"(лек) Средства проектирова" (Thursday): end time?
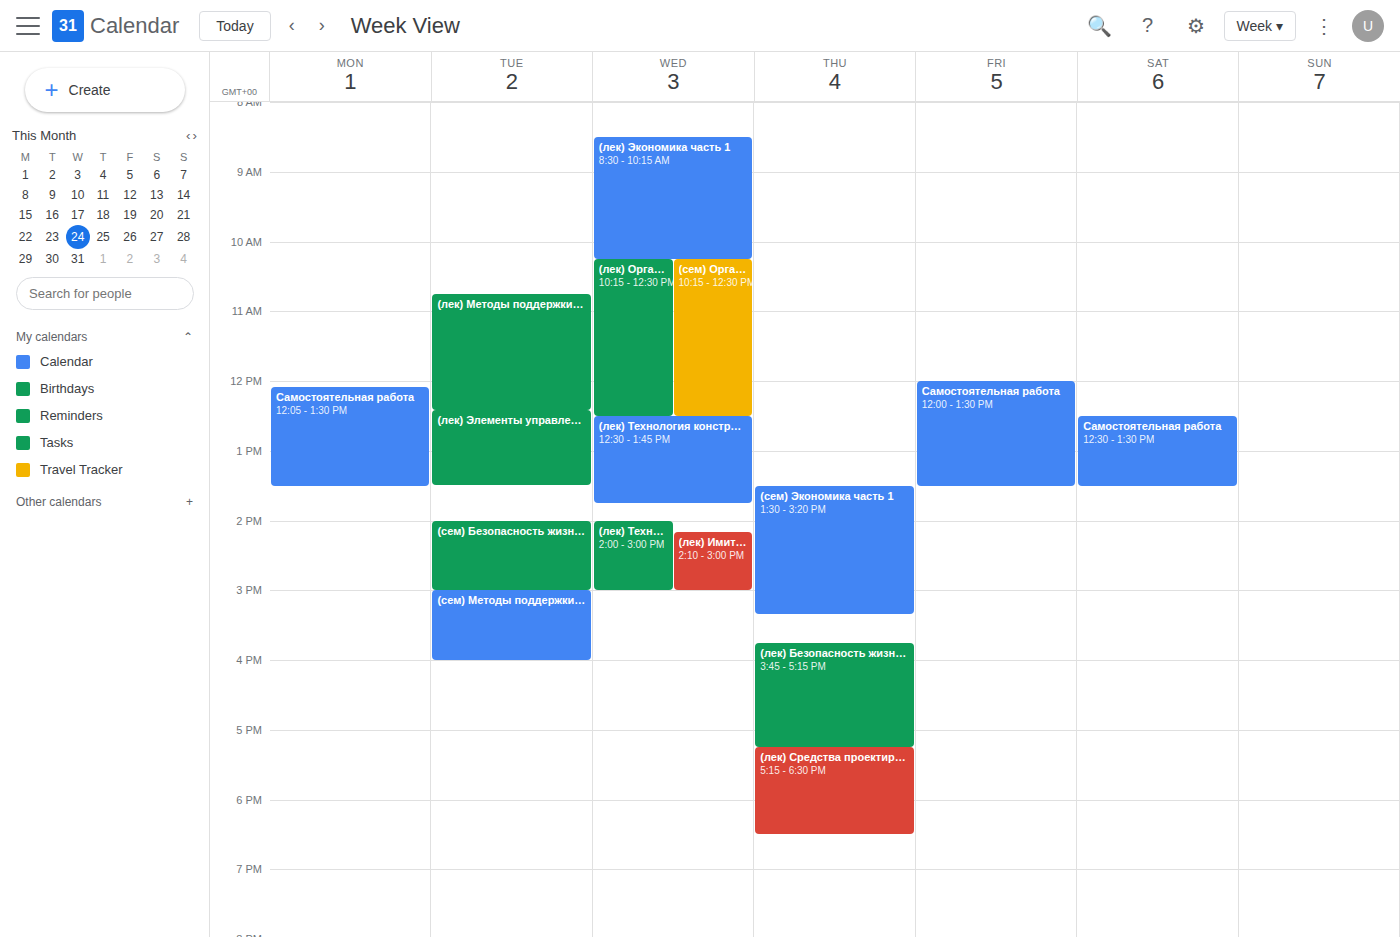
18:30